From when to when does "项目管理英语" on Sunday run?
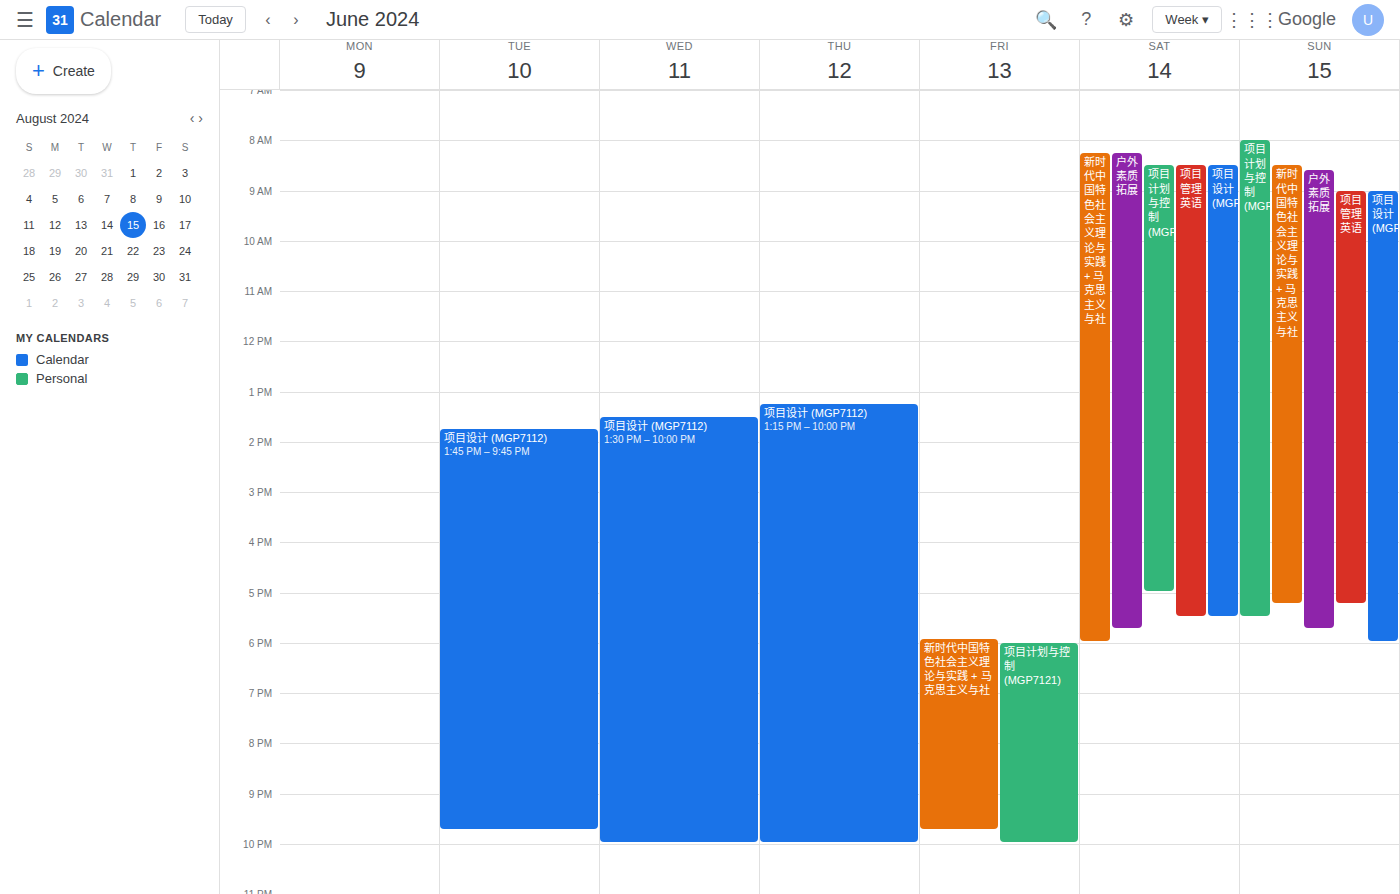
9:00 AM to 5:15 PM